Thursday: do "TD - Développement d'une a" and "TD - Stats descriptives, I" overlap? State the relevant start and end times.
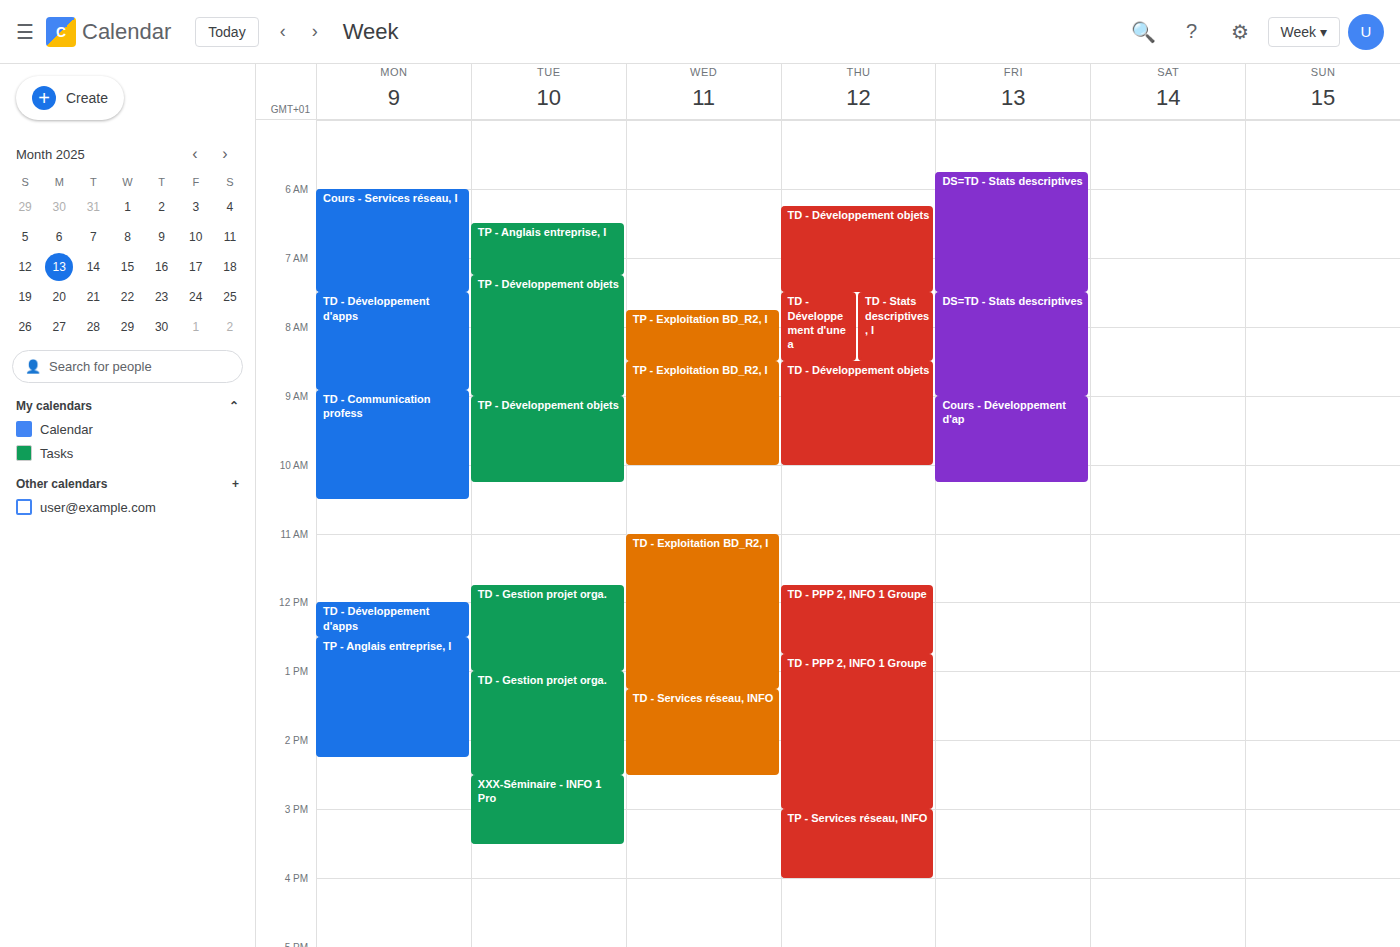
"TD - Développement d'une a" runs 7:30 AM to 8:30 AM, inside "TD - Stats descriptives, I" -- they overlap.